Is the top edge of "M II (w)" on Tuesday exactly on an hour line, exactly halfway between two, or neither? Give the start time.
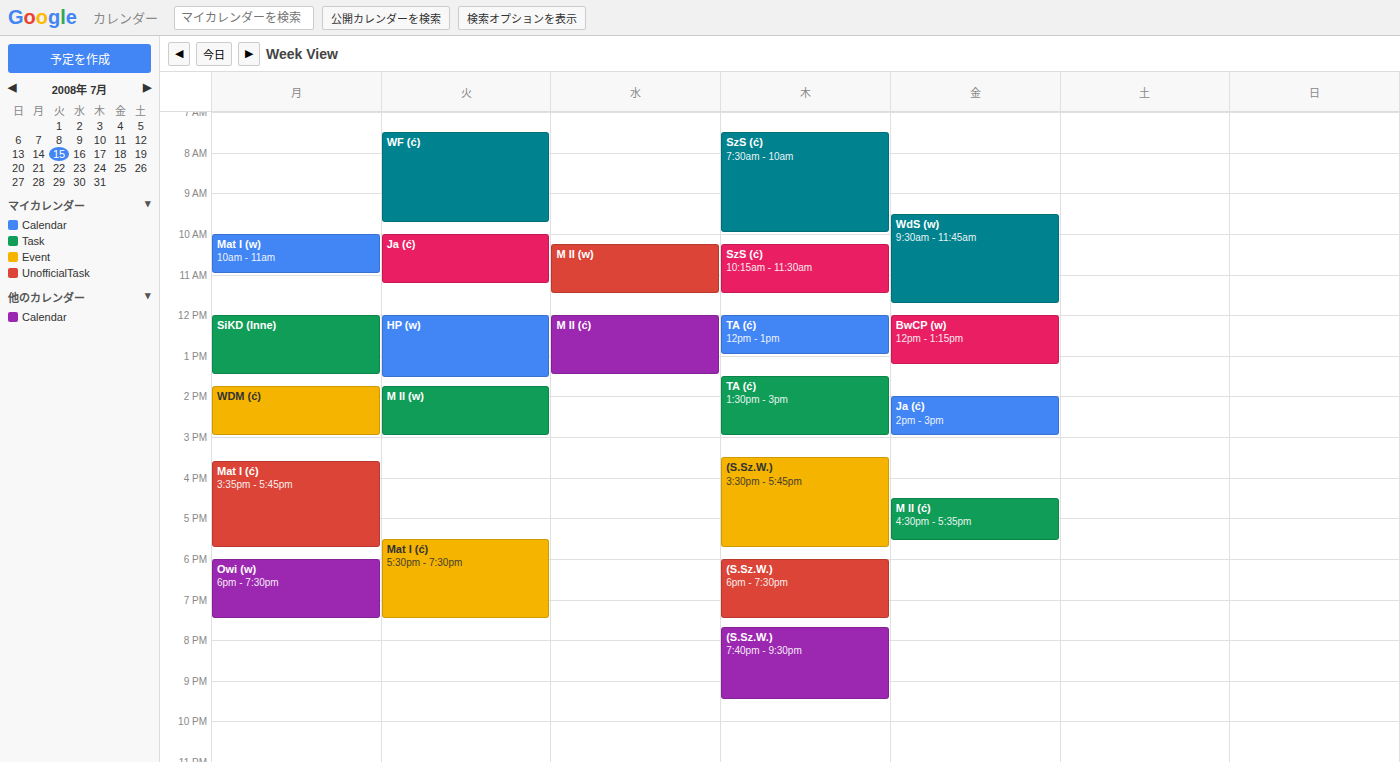
1:45 PM -- neither: three quarters of the way from the 1 PM line to the 2 PM line.